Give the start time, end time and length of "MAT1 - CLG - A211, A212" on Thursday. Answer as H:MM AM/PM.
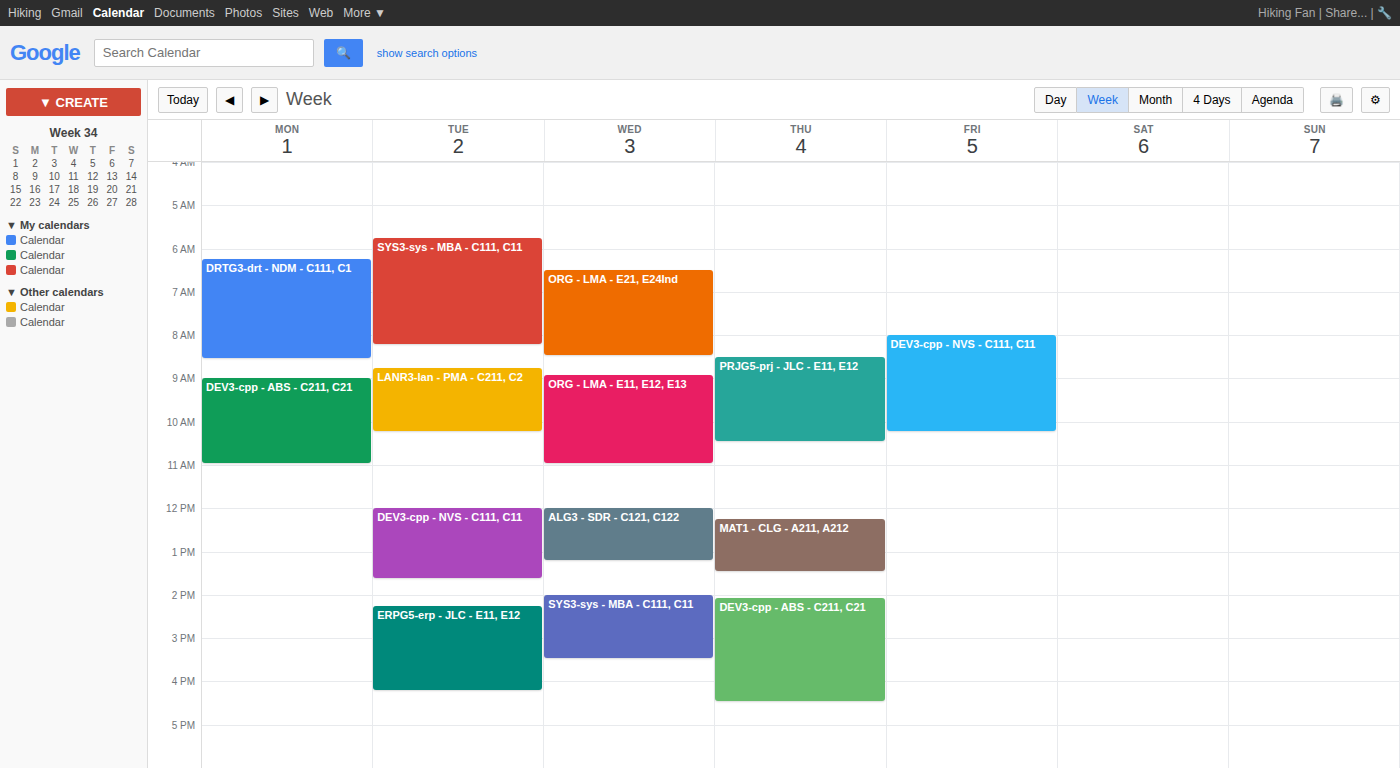
12:15 PM to 1:30 PM, 1 hour 15 minutes